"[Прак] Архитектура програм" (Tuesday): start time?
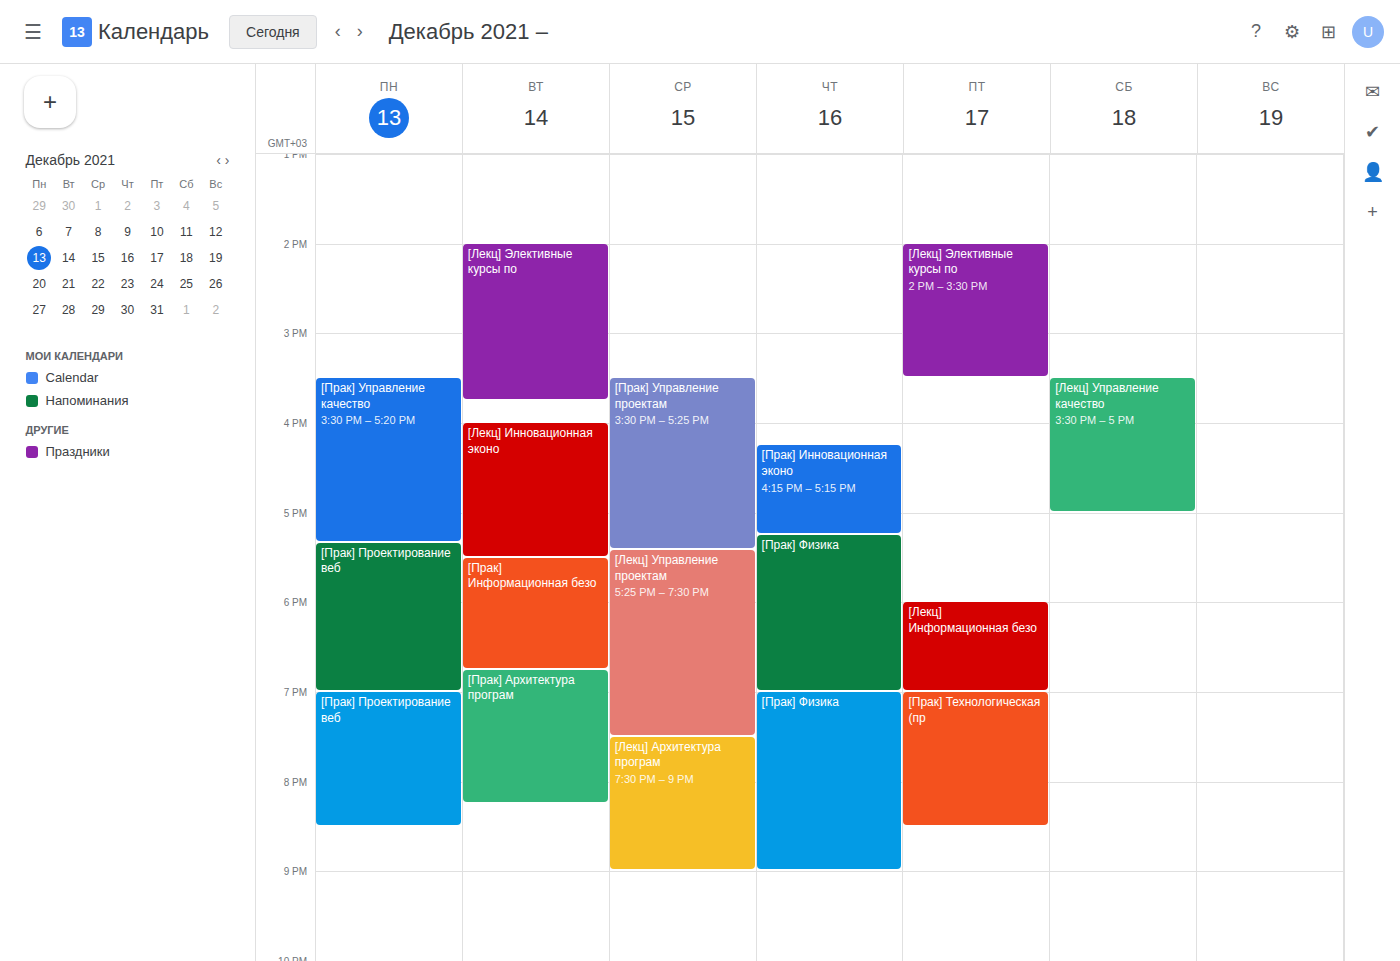
6:45 PM